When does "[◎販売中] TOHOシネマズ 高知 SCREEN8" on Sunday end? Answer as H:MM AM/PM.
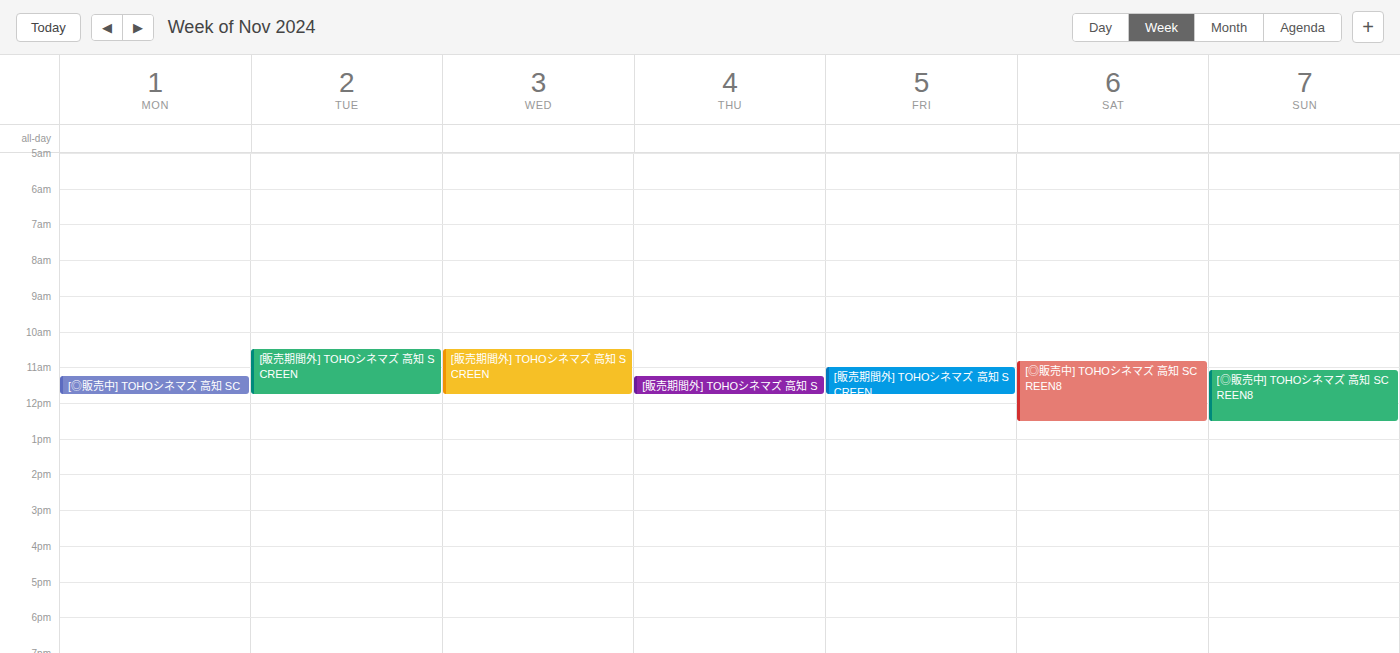
12:30 PM